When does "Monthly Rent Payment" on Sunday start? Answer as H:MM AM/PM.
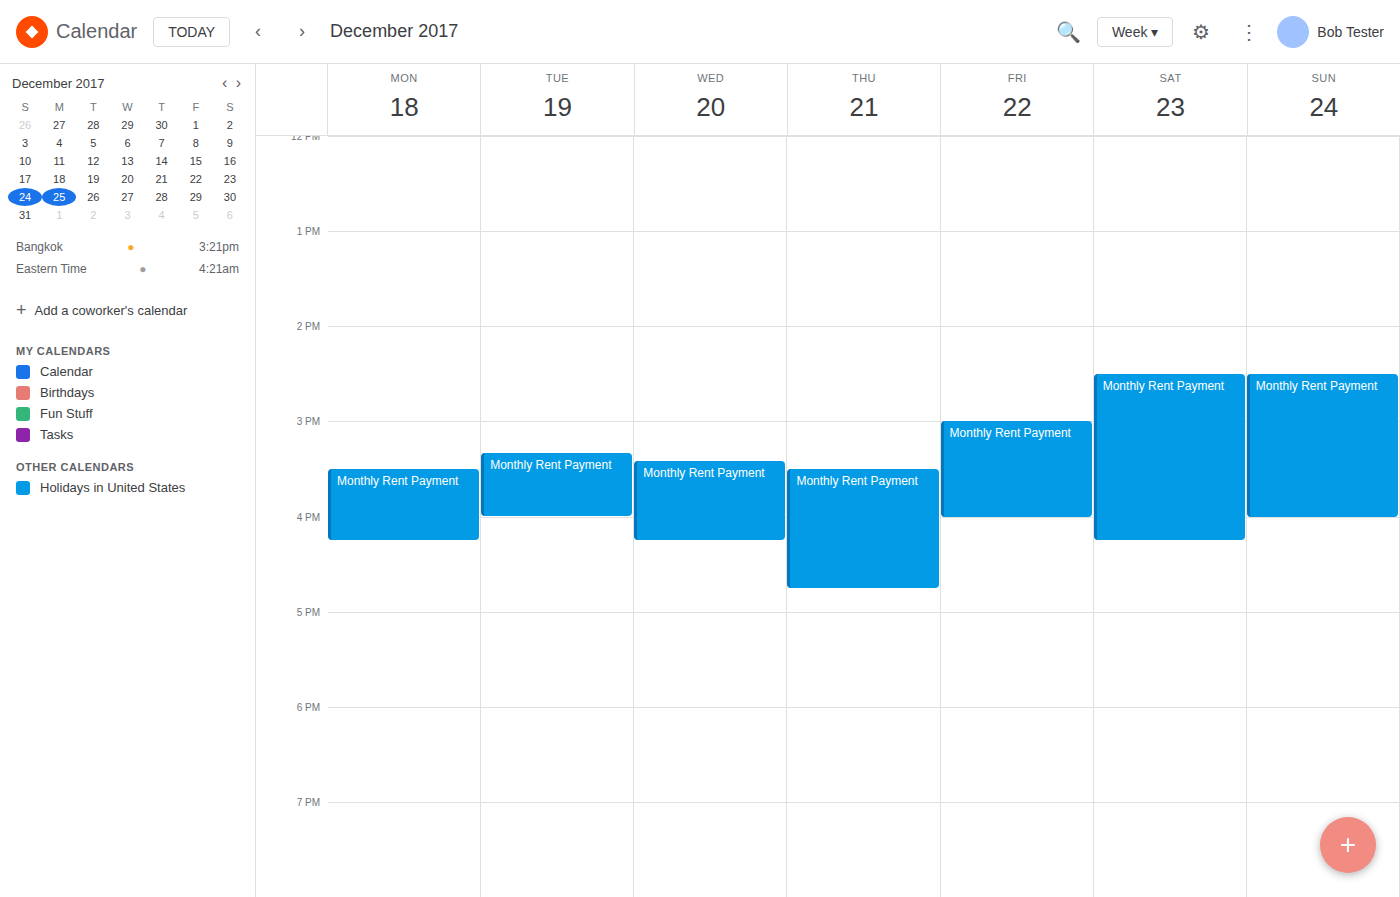
2:30 PM